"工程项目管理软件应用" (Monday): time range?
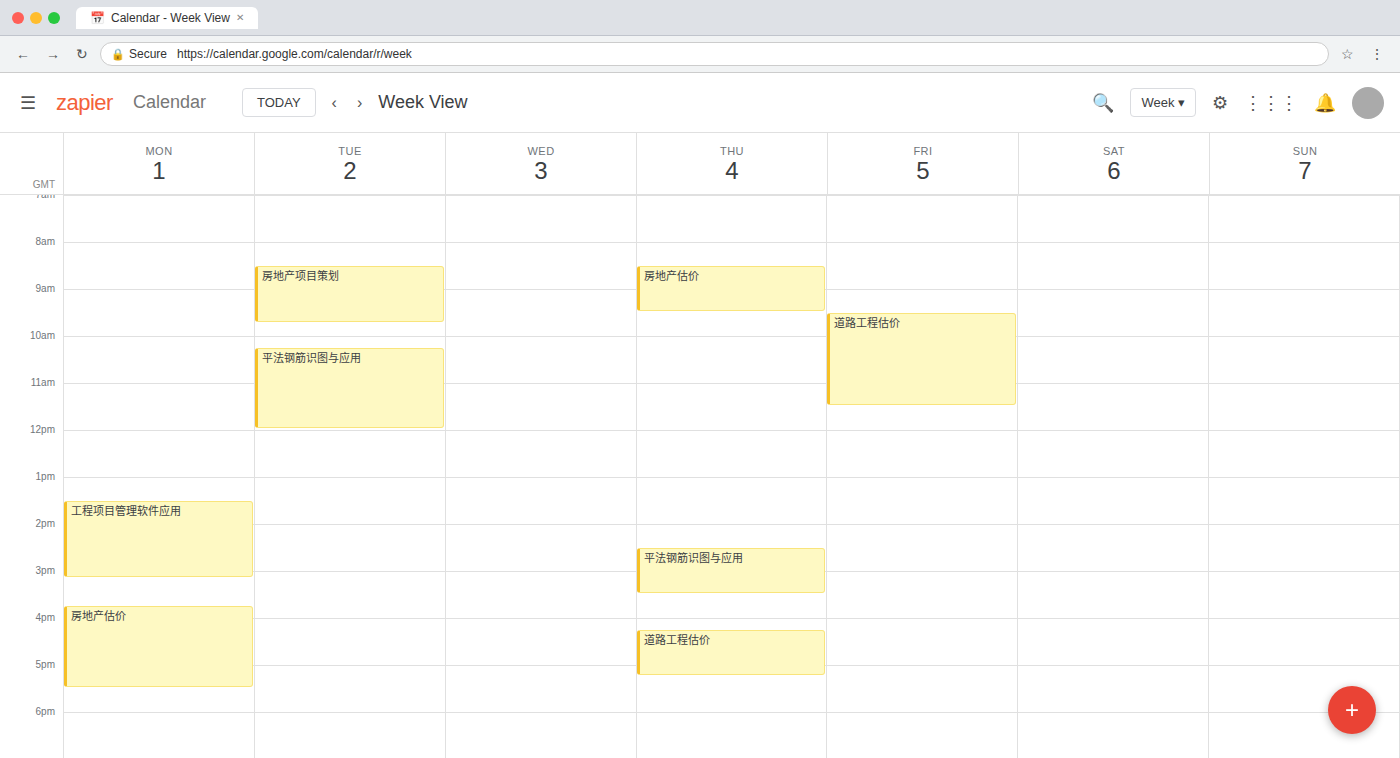
1:30 PM to 3:10 PM